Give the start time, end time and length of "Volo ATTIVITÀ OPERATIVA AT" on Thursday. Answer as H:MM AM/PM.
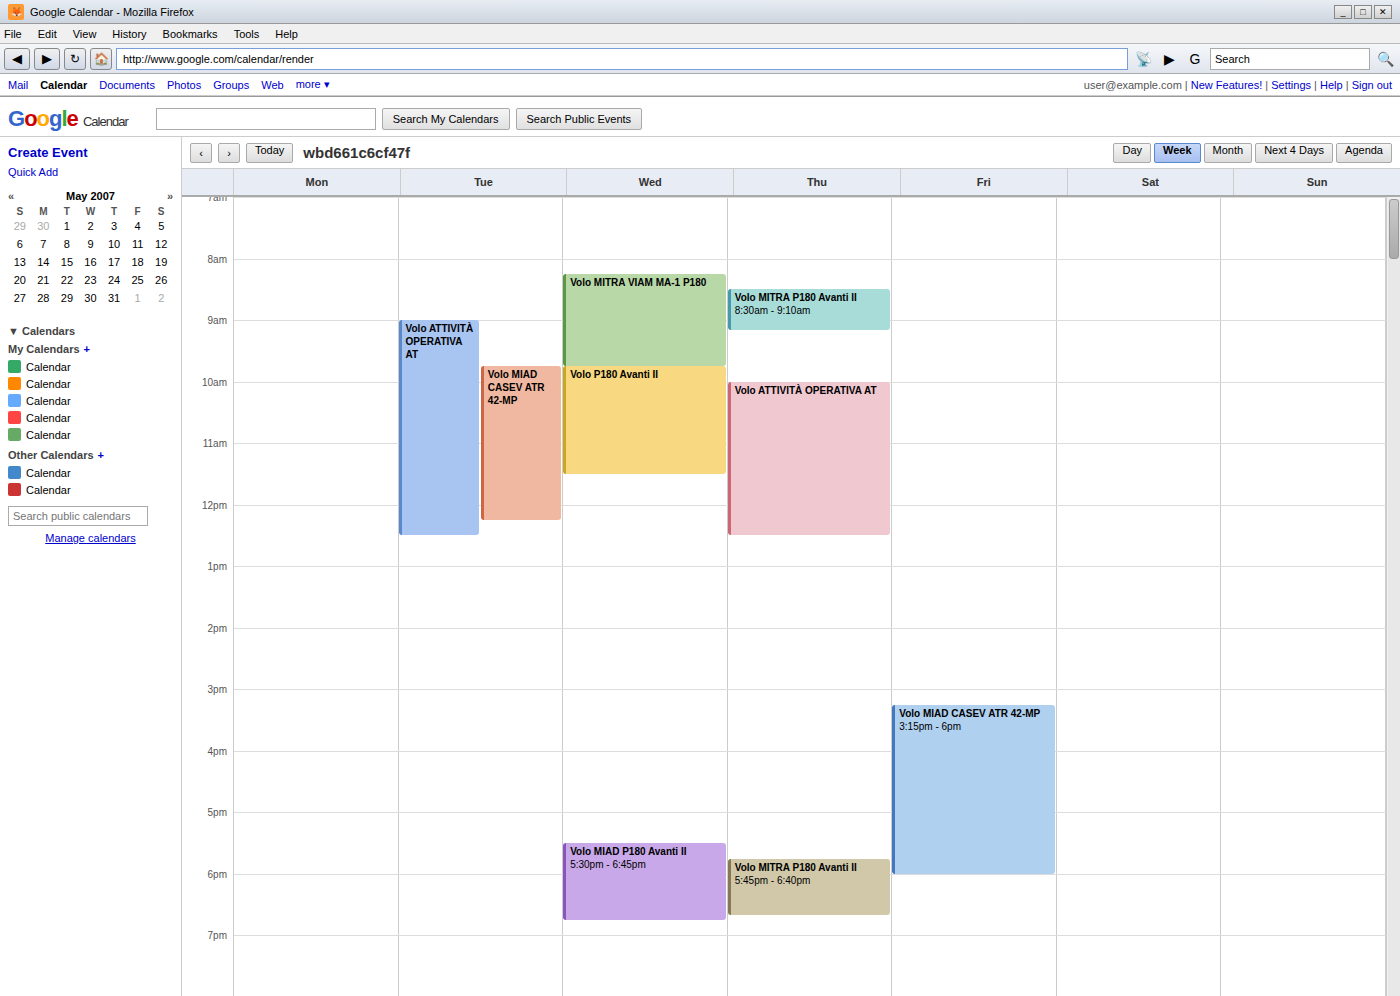
10:00 AM to 12:30 PM, 2 hours 30 minutes